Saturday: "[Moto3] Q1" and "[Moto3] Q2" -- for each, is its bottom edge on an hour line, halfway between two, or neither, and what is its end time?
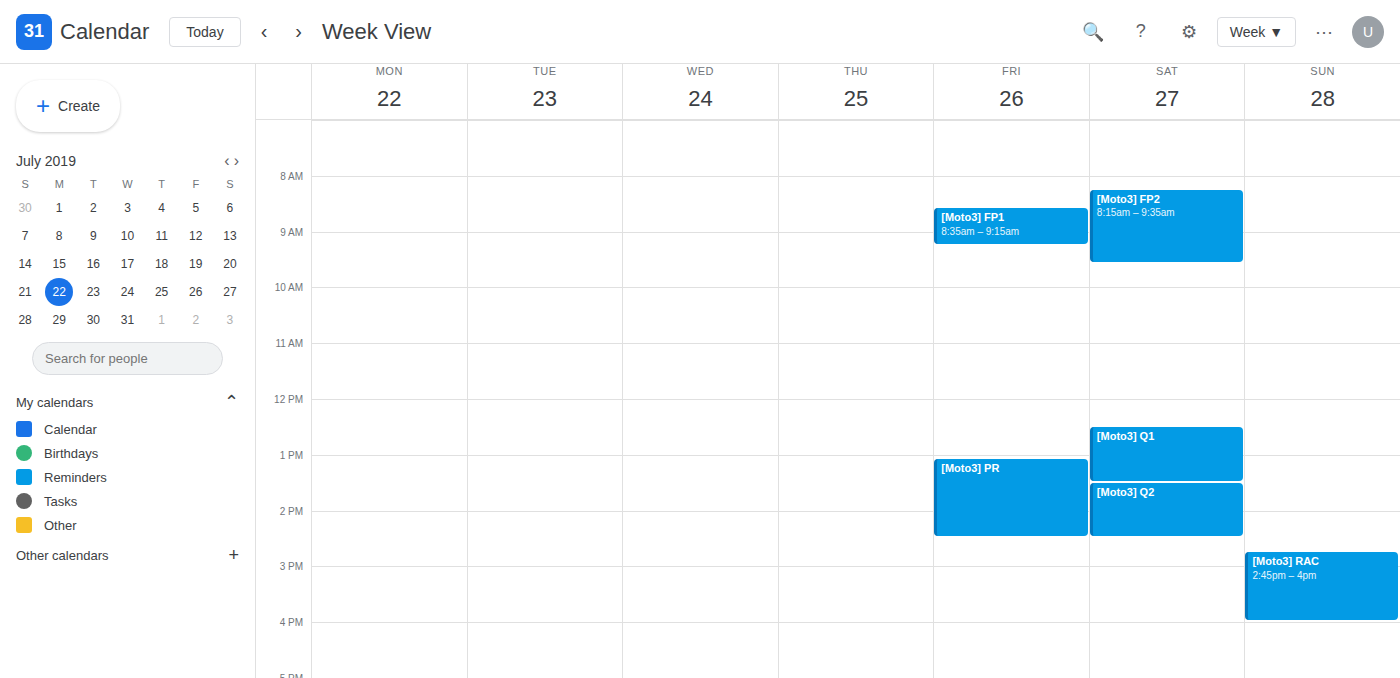
"[Moto3] Q1": 1:30 PM, halfway between the 1 PM and 2 PM lines. "[Moto3] Q2": 2:30 PM, halfway between the 2 PM and 3 PM lines.